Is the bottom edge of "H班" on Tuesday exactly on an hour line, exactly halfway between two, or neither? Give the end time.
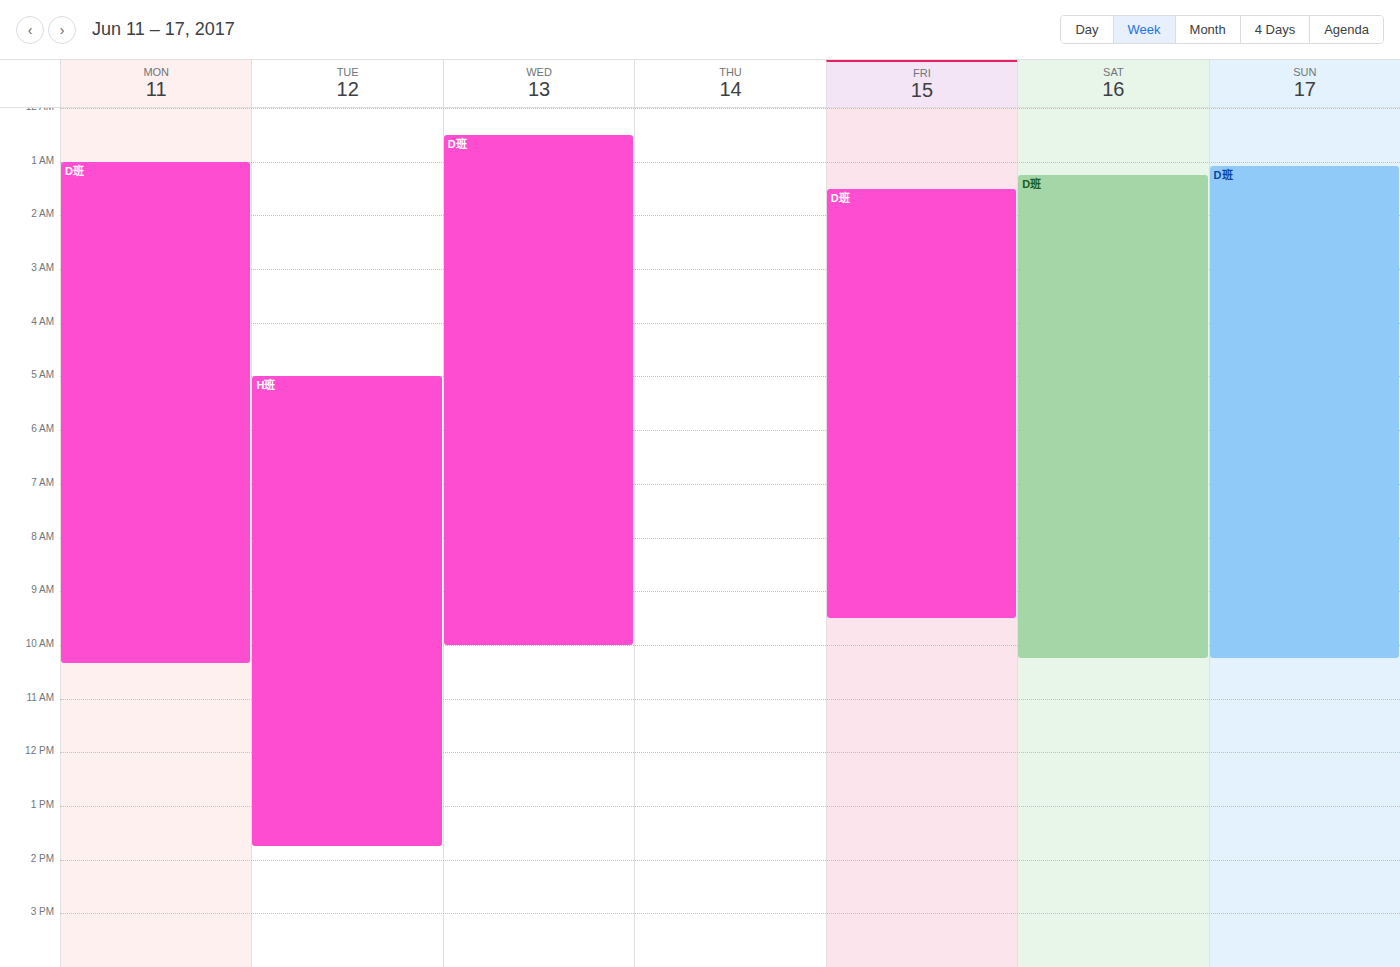
1:45 PM -- neither: three quarters of the way from the 1 PM line to the 2 PM line.